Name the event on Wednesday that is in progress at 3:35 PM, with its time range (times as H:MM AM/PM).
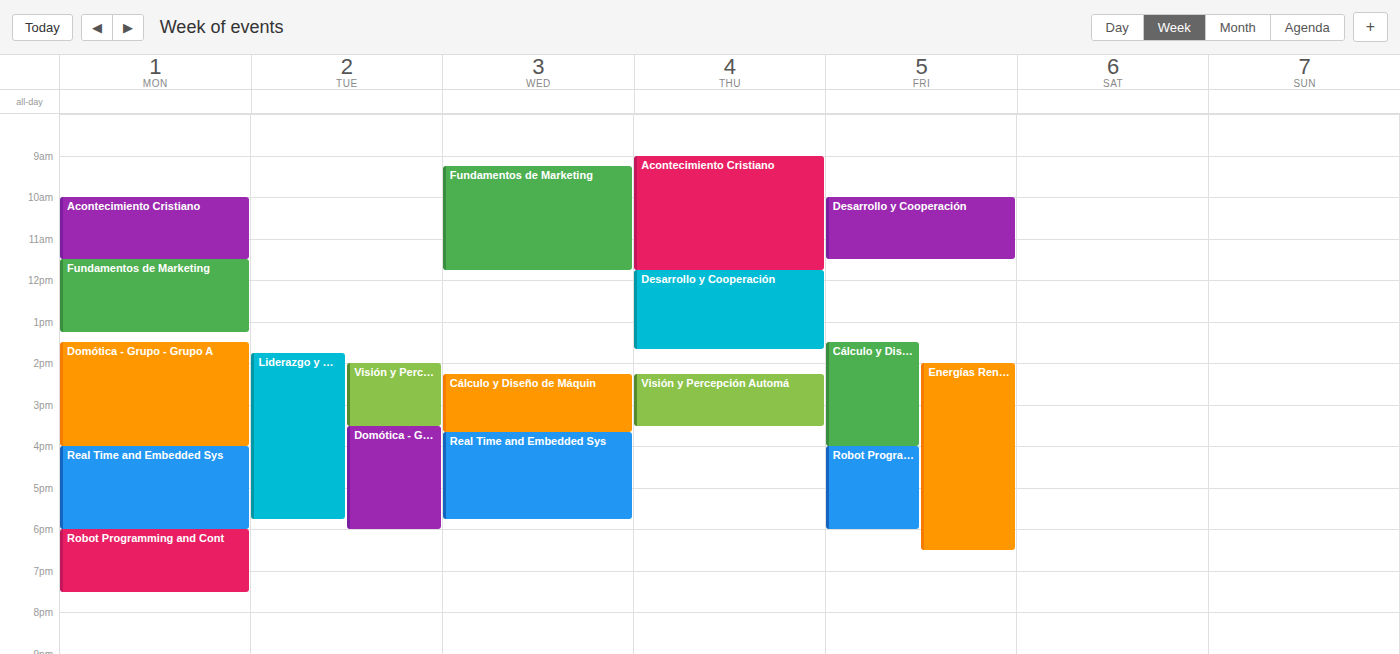
"Cálculo y Diseño de Máquin", 2:15 PM to 3:40 PM